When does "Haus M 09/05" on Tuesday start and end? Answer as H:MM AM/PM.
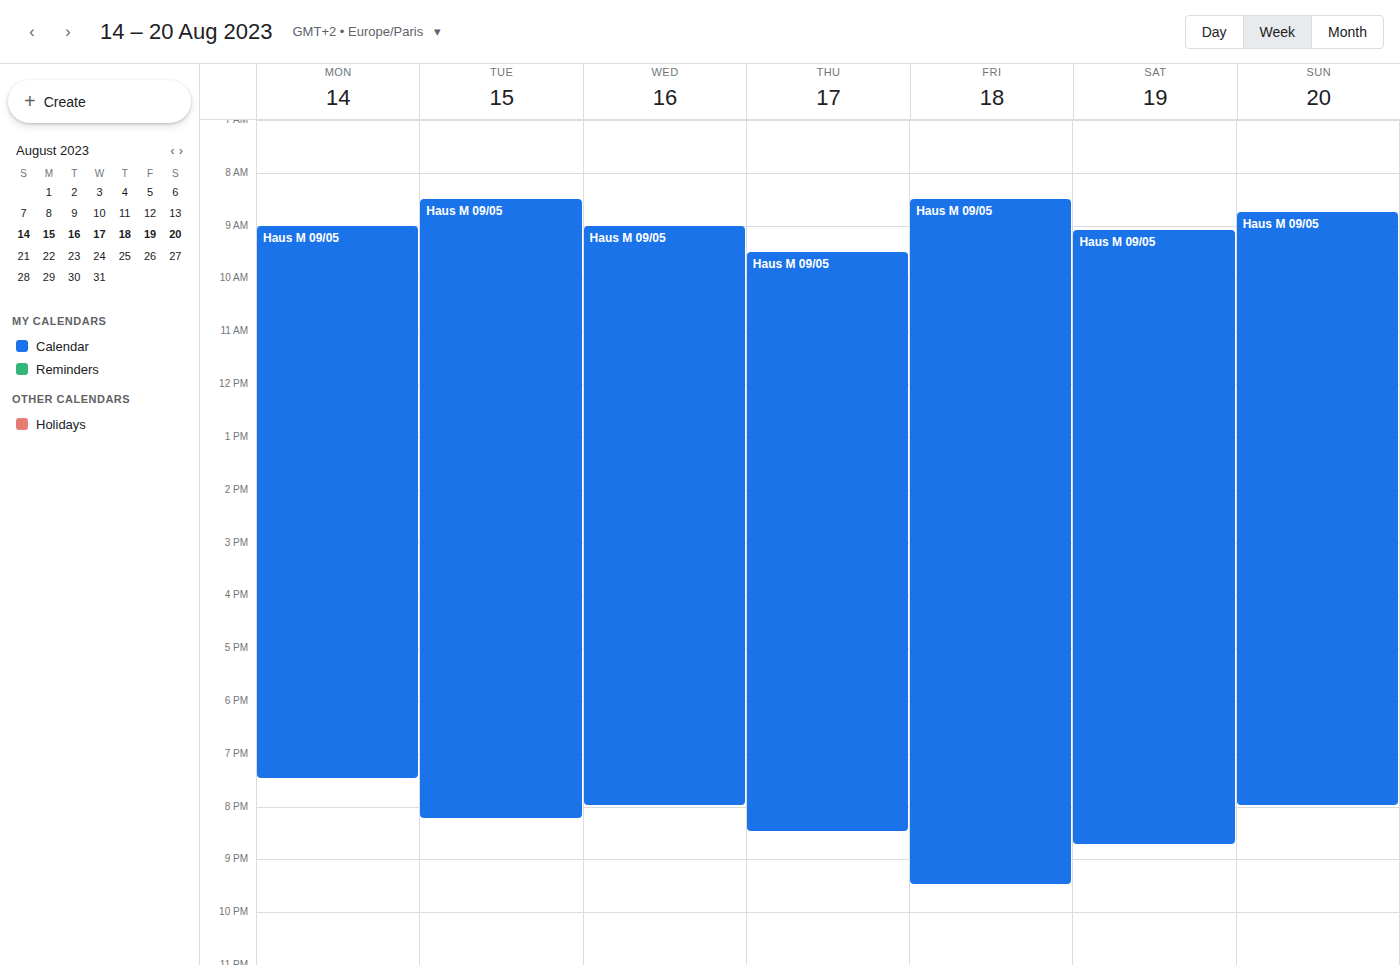
8:30 AM to 8:15 PM